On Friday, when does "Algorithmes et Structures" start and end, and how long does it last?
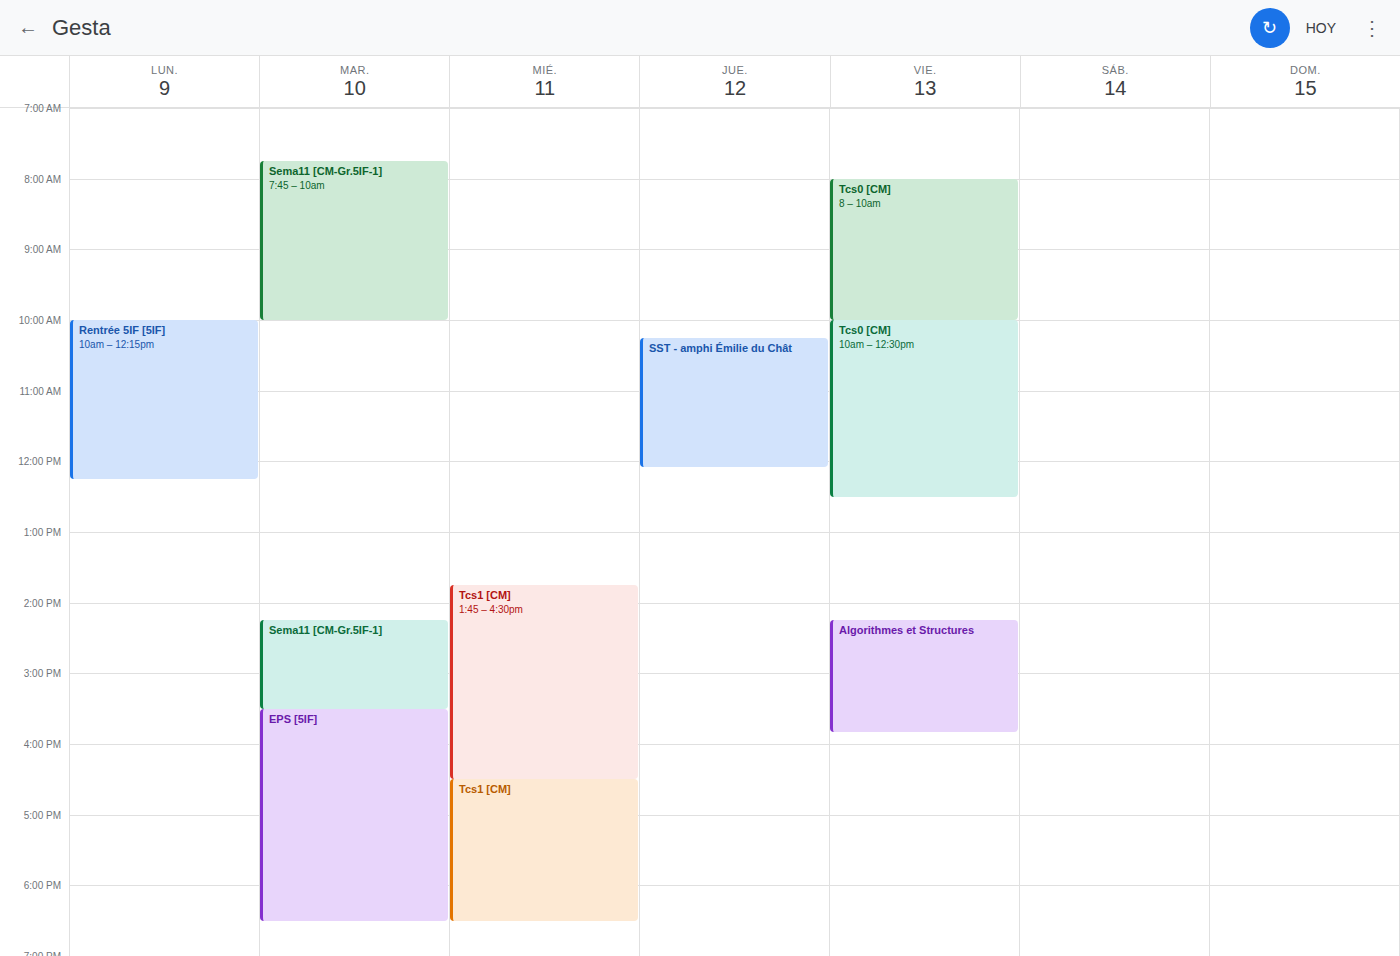
2:15 PM to 3:50 PM, 1 hour 35 minutes